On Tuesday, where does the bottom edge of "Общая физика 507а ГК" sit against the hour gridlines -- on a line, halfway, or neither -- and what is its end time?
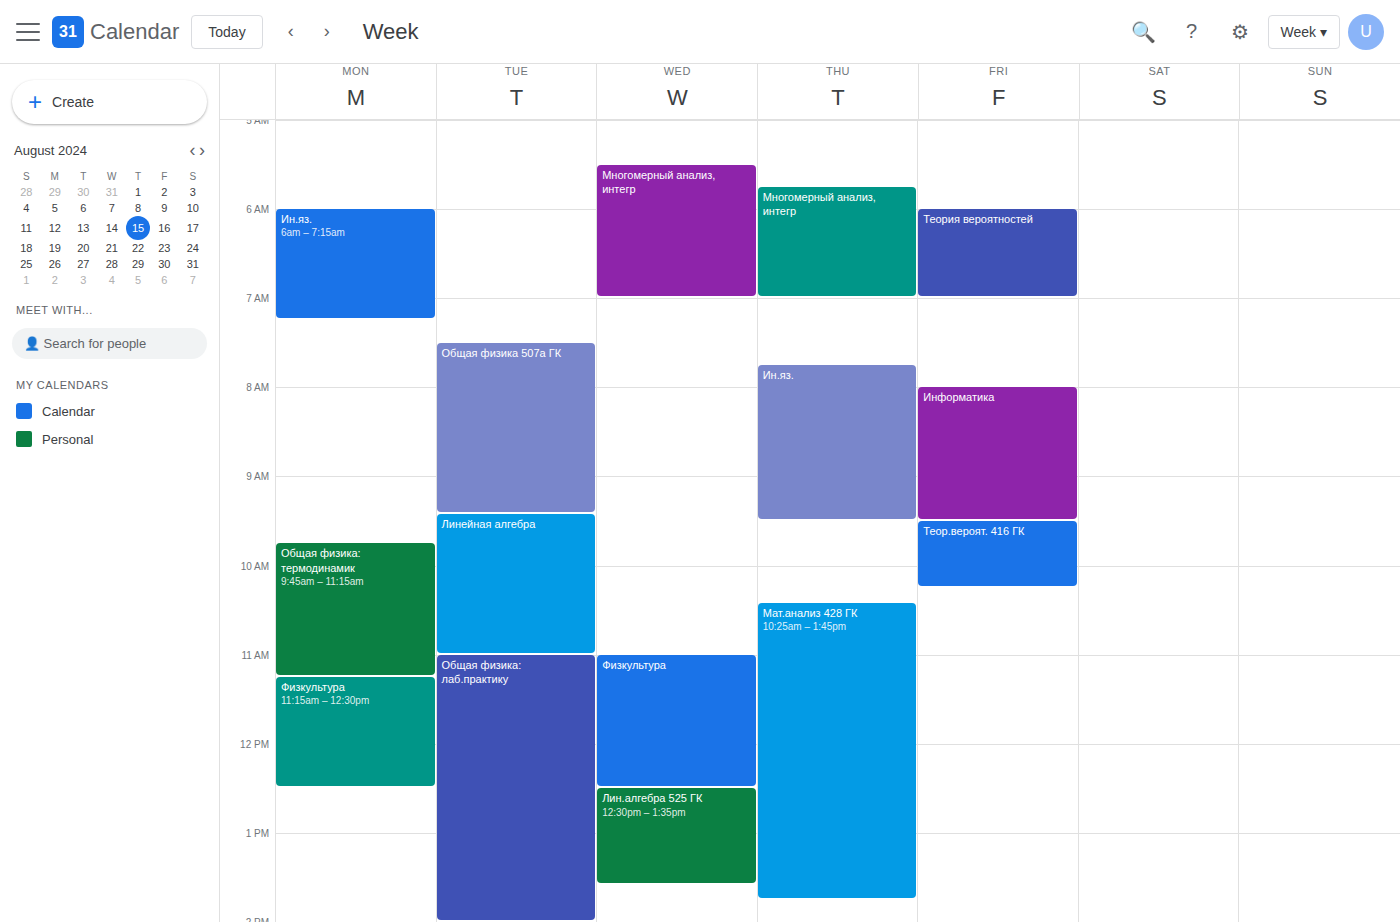
9:25 AM -- neither: 25 minutes below the 9 AM line and 35 minutes above the 10 AM line.